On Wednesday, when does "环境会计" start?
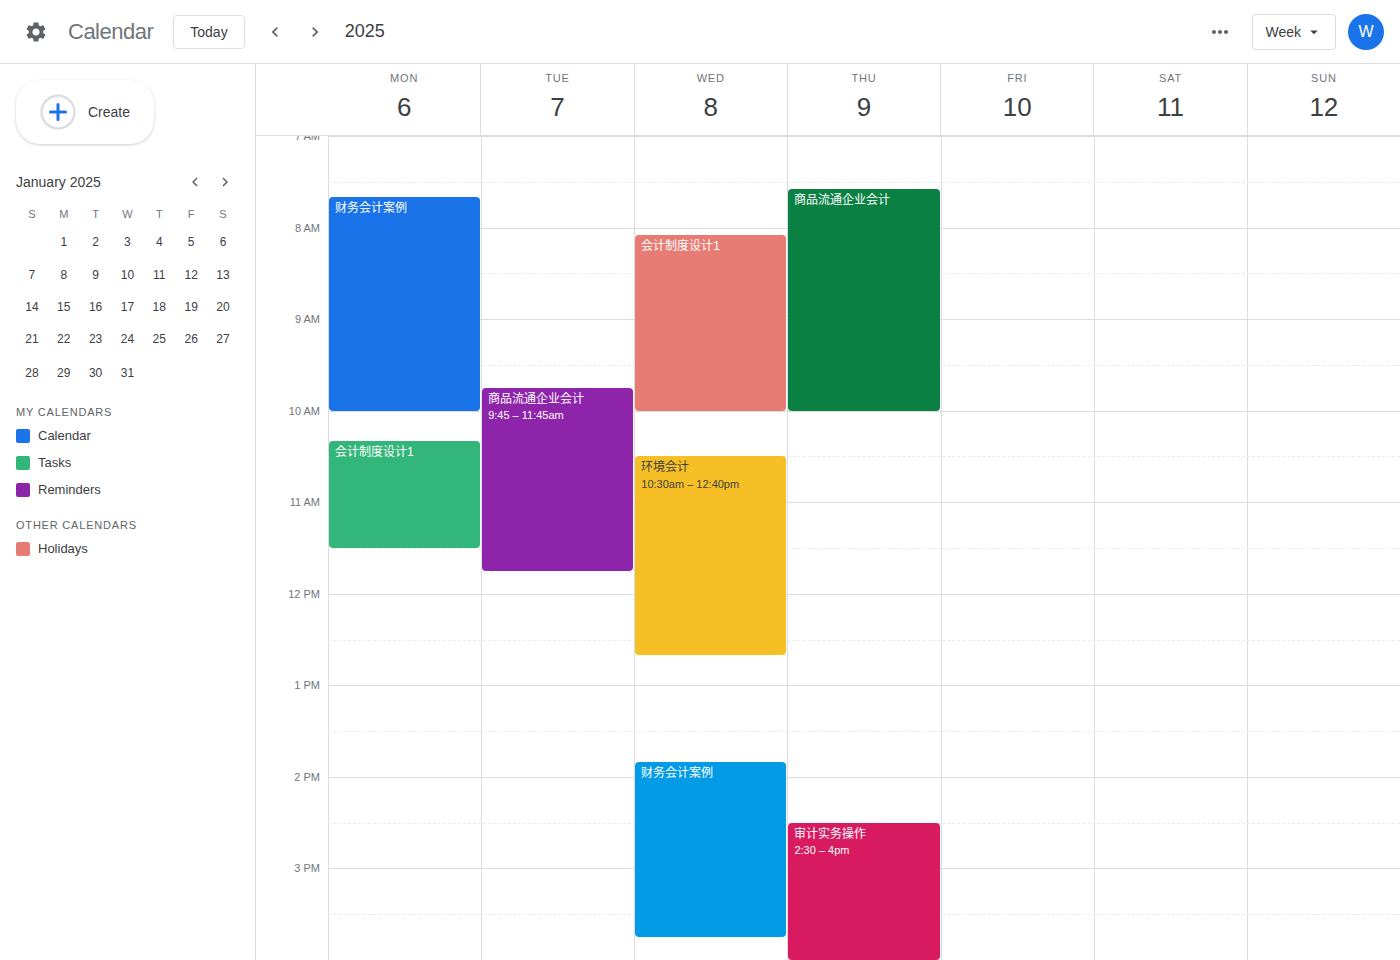
10:30